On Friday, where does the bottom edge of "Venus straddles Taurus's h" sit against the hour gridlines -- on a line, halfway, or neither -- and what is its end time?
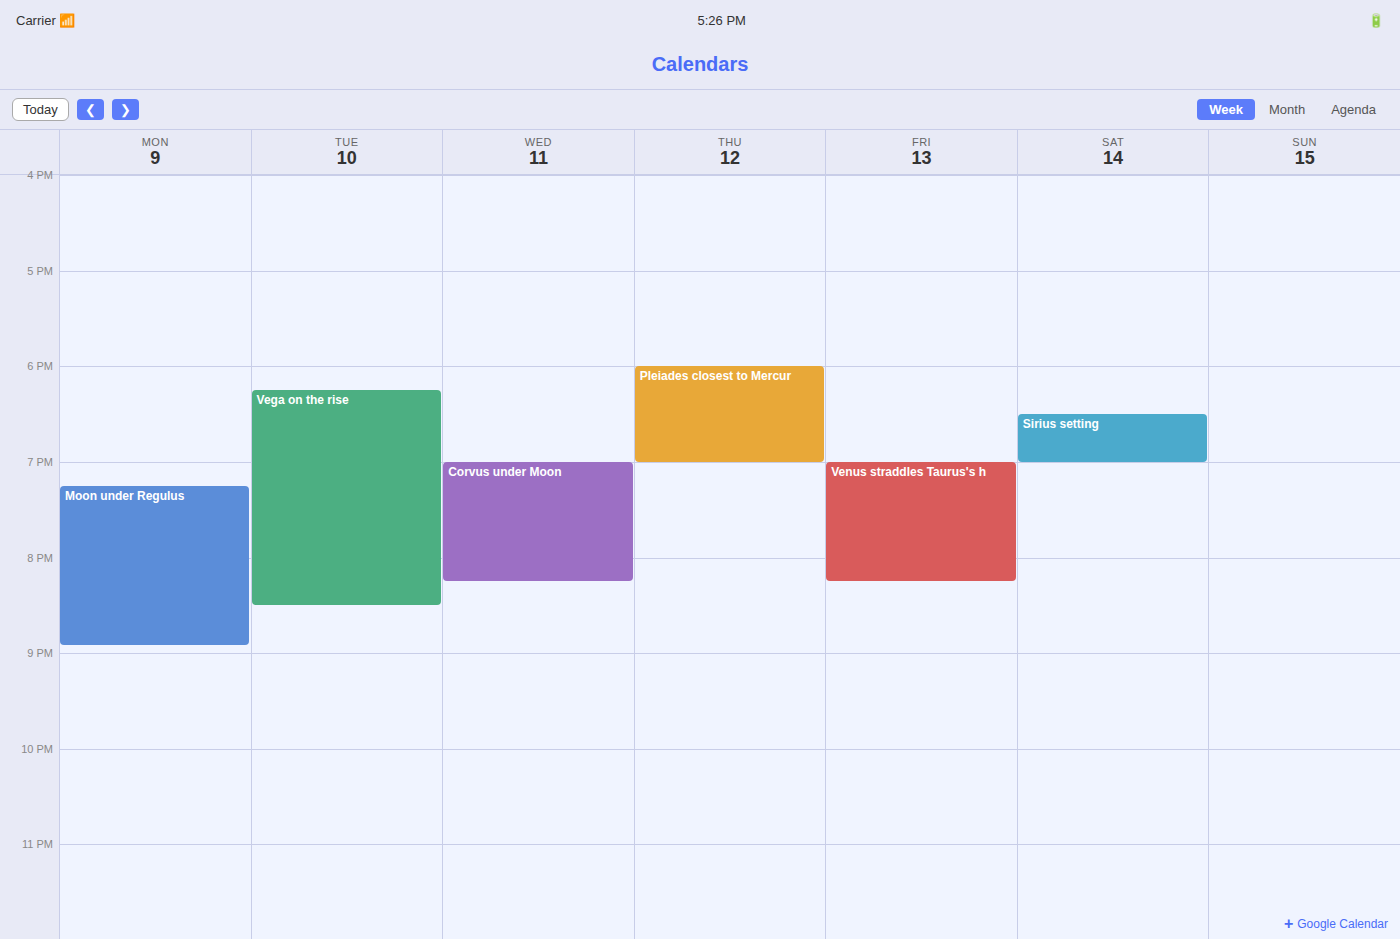
20:15 -- neither: a quarter of the way from the 20:00 line to the 21:00 line.